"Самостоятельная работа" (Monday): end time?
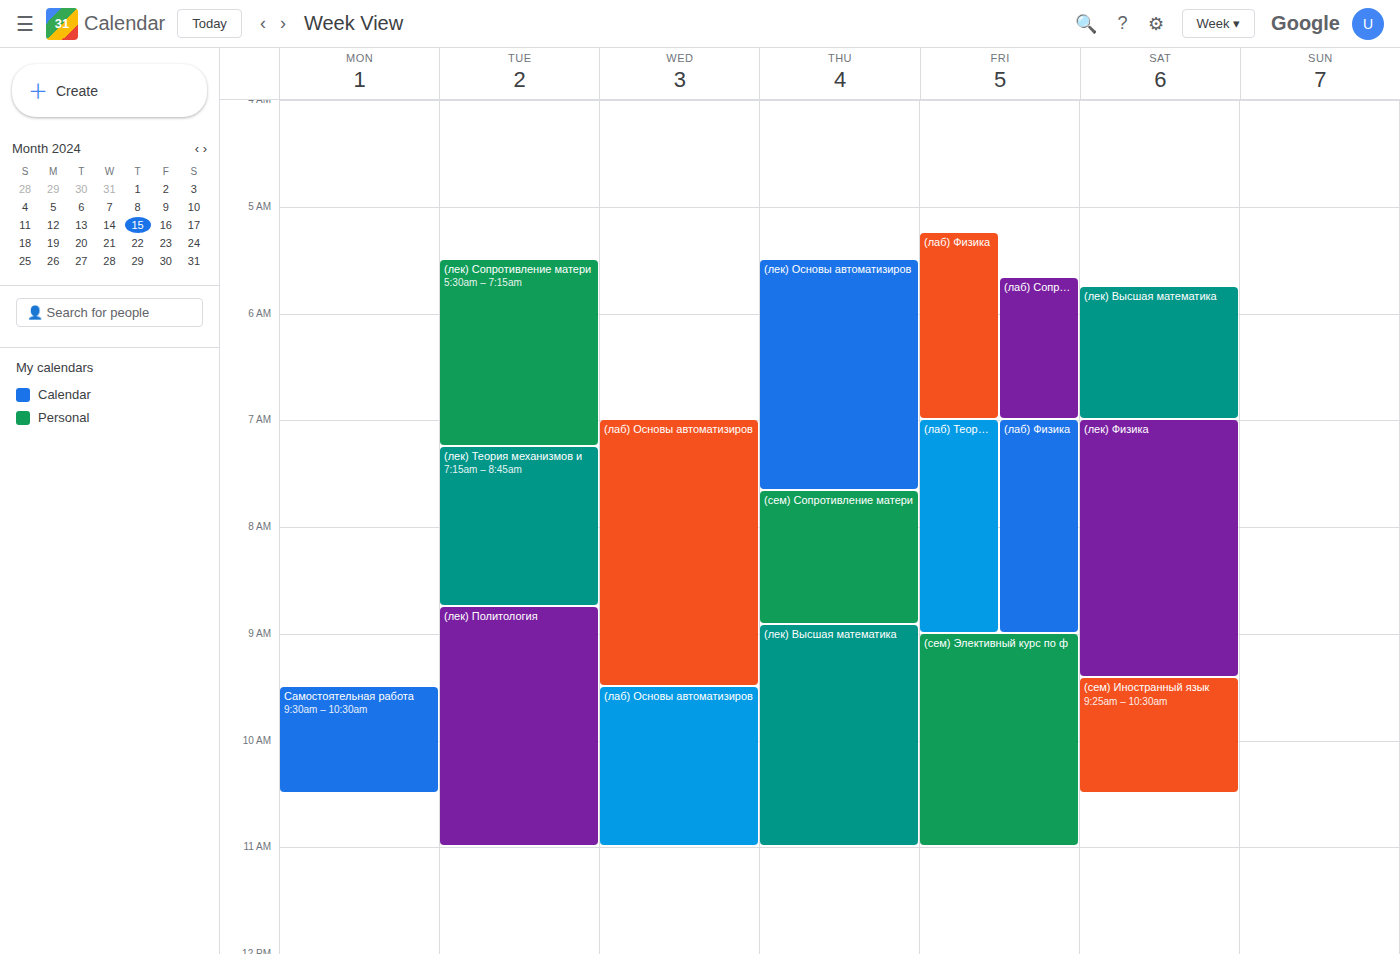
10:30